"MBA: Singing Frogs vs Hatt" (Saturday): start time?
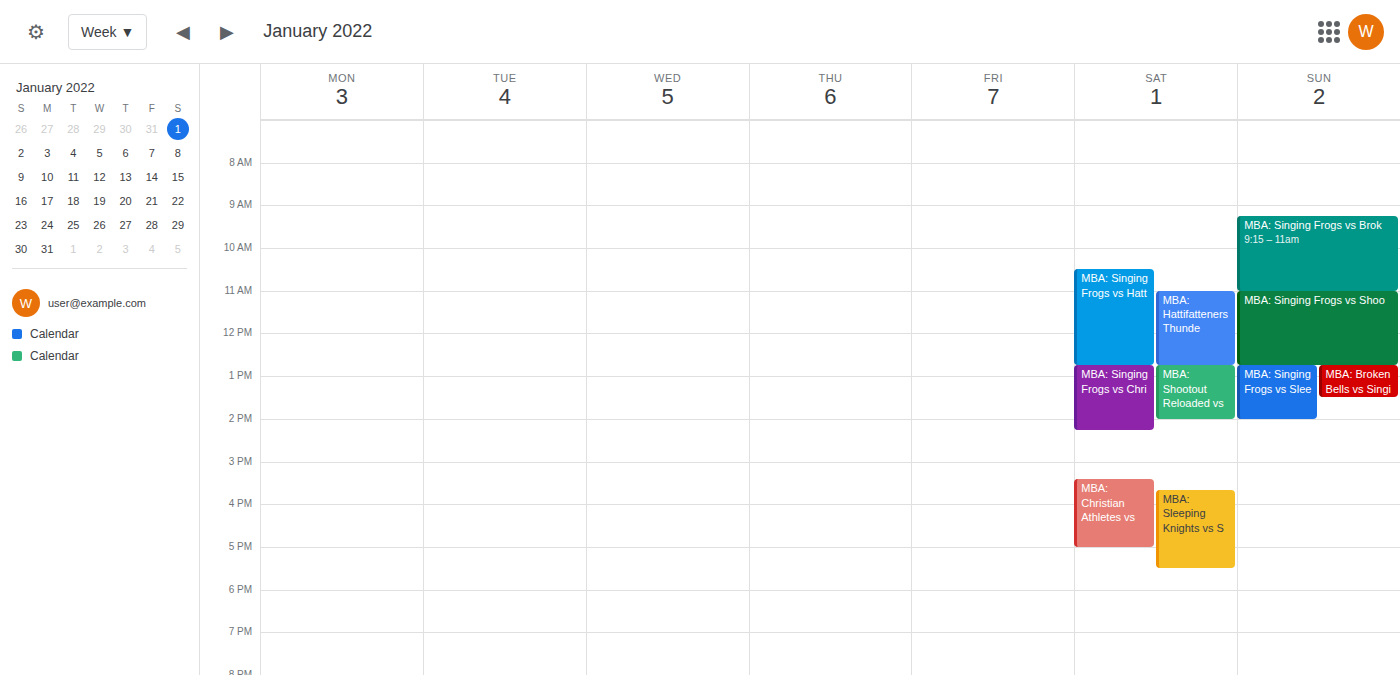
10:30 AM